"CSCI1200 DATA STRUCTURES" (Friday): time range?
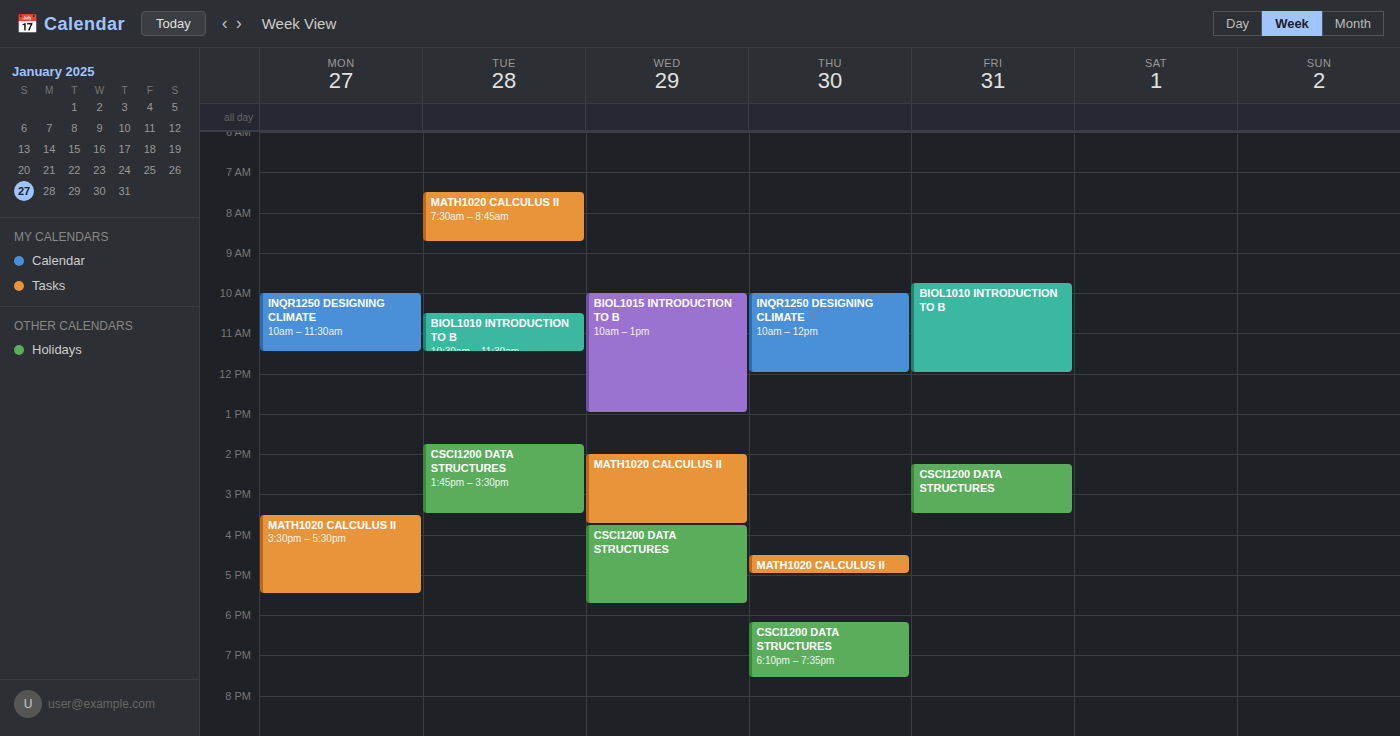
2:15 PM to 3:30 PM